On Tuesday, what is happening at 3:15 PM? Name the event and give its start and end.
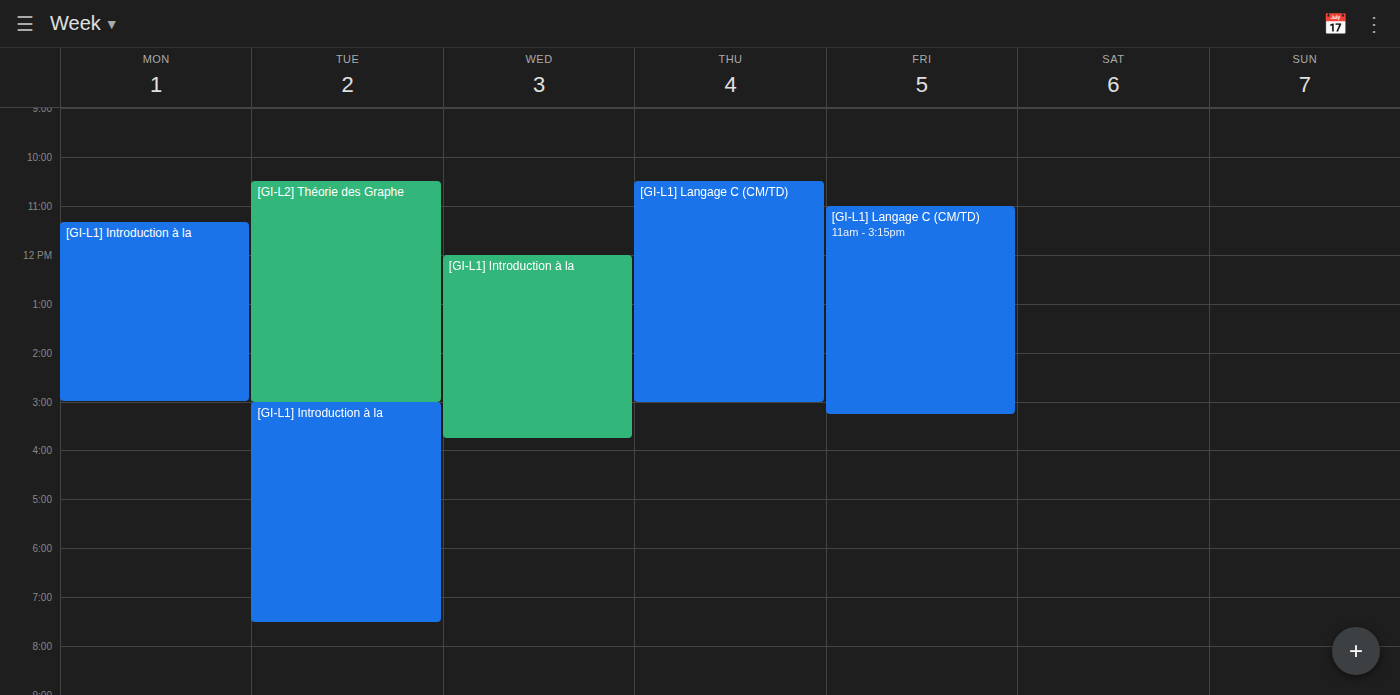
"[GI-L1] Introduction à la", 3:00 PM to 7:30 PM